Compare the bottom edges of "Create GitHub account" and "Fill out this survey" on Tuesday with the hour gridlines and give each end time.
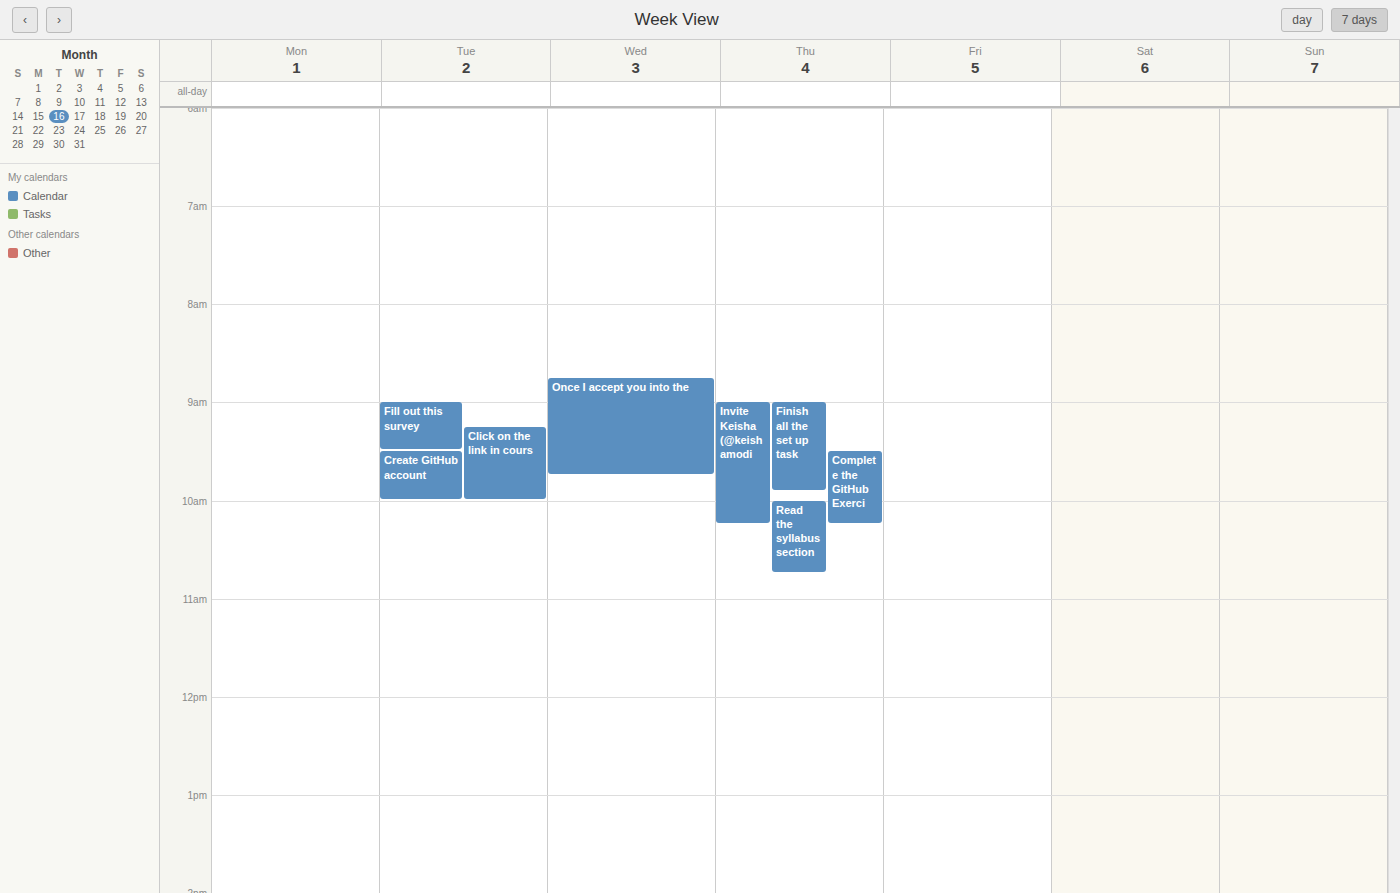
"Create GitHub account": 10:00 AM, exactly on the 10 AM line. "Fill out this survey": 9:30 AM, halfway between the 9 AM and 10 AM lines.